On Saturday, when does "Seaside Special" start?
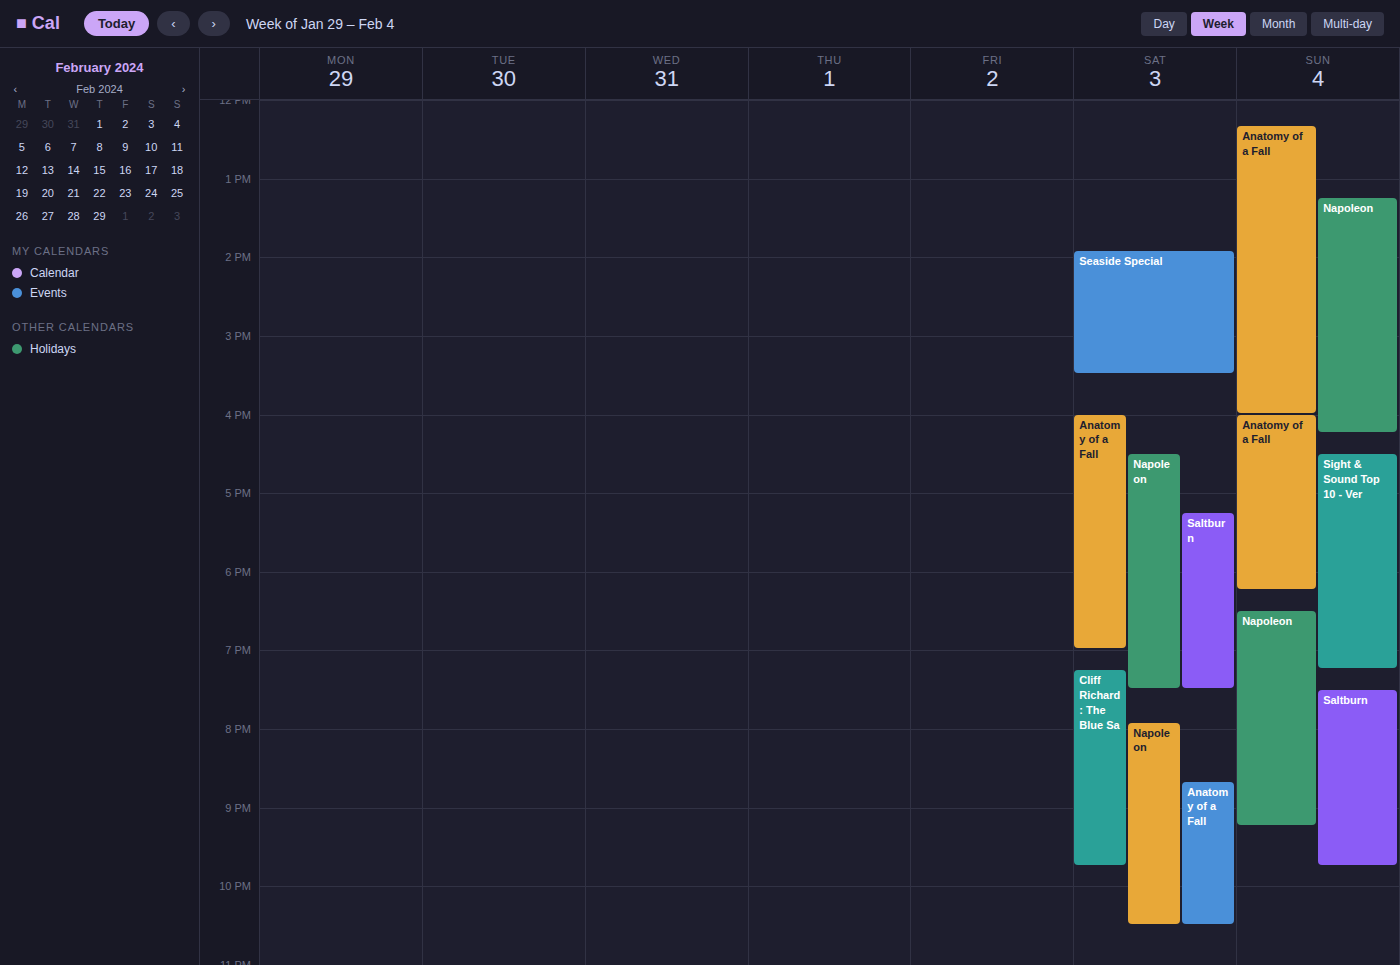
1:55 PM